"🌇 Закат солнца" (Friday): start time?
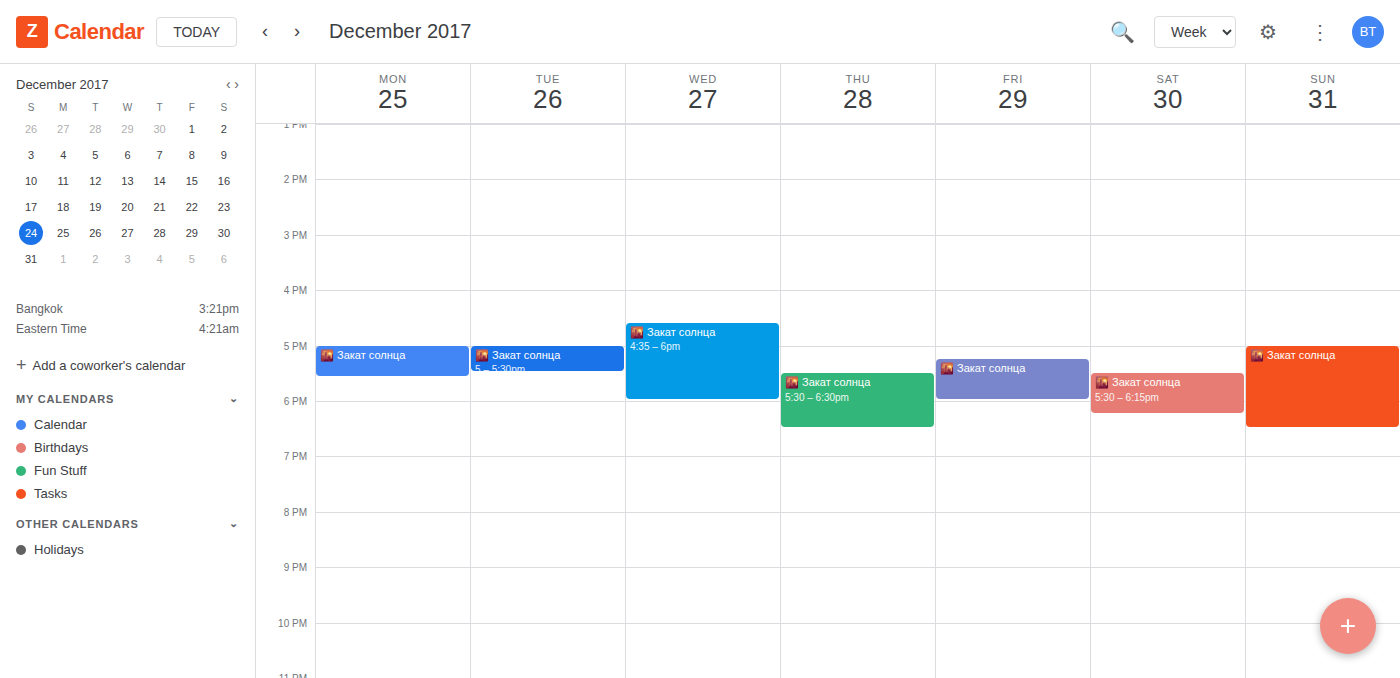
5:15 PM